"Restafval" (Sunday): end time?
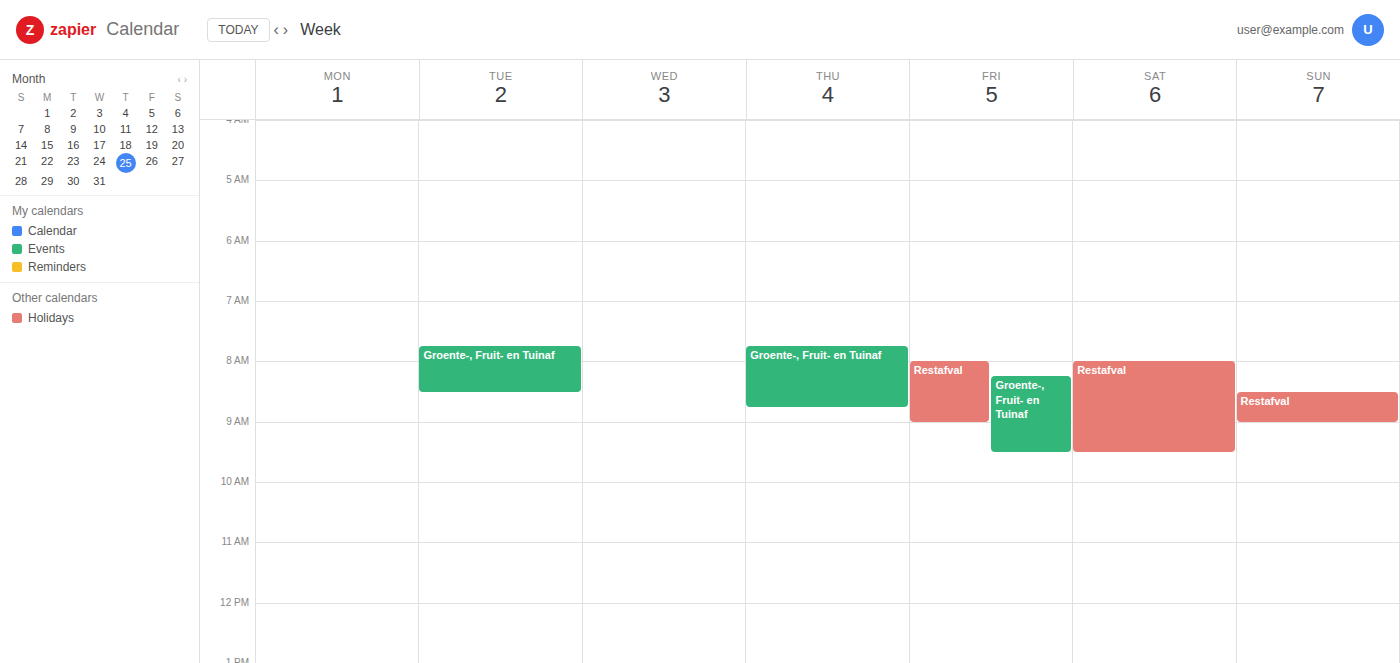
9:00 AM